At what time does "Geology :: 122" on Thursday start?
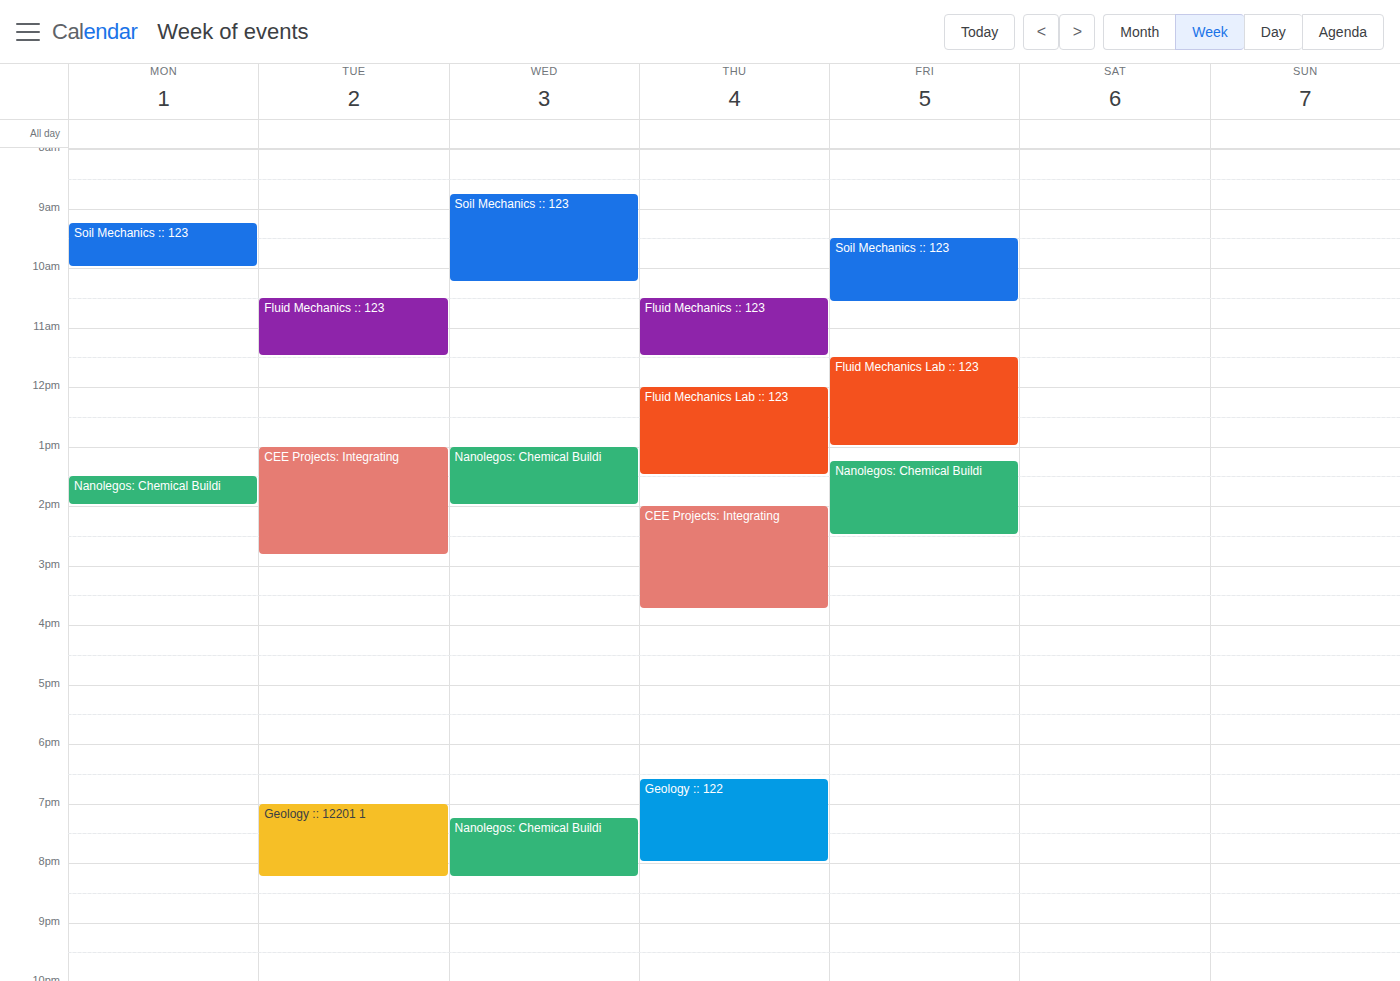
18:35